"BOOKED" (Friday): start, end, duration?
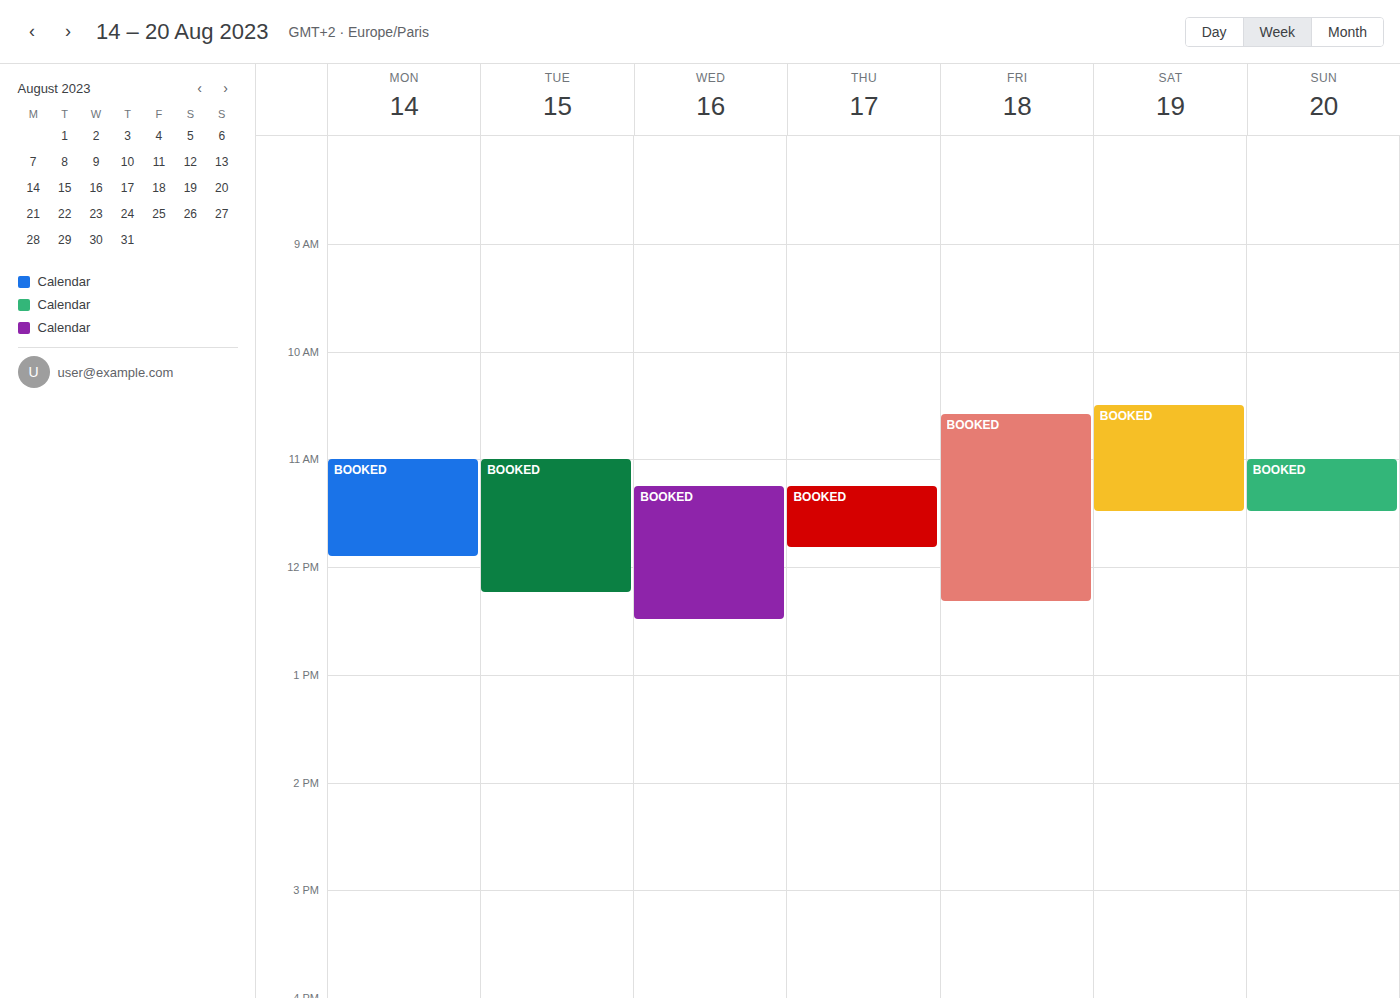
10:35 AM to 12:20 PM, 1 hour 45 minutes